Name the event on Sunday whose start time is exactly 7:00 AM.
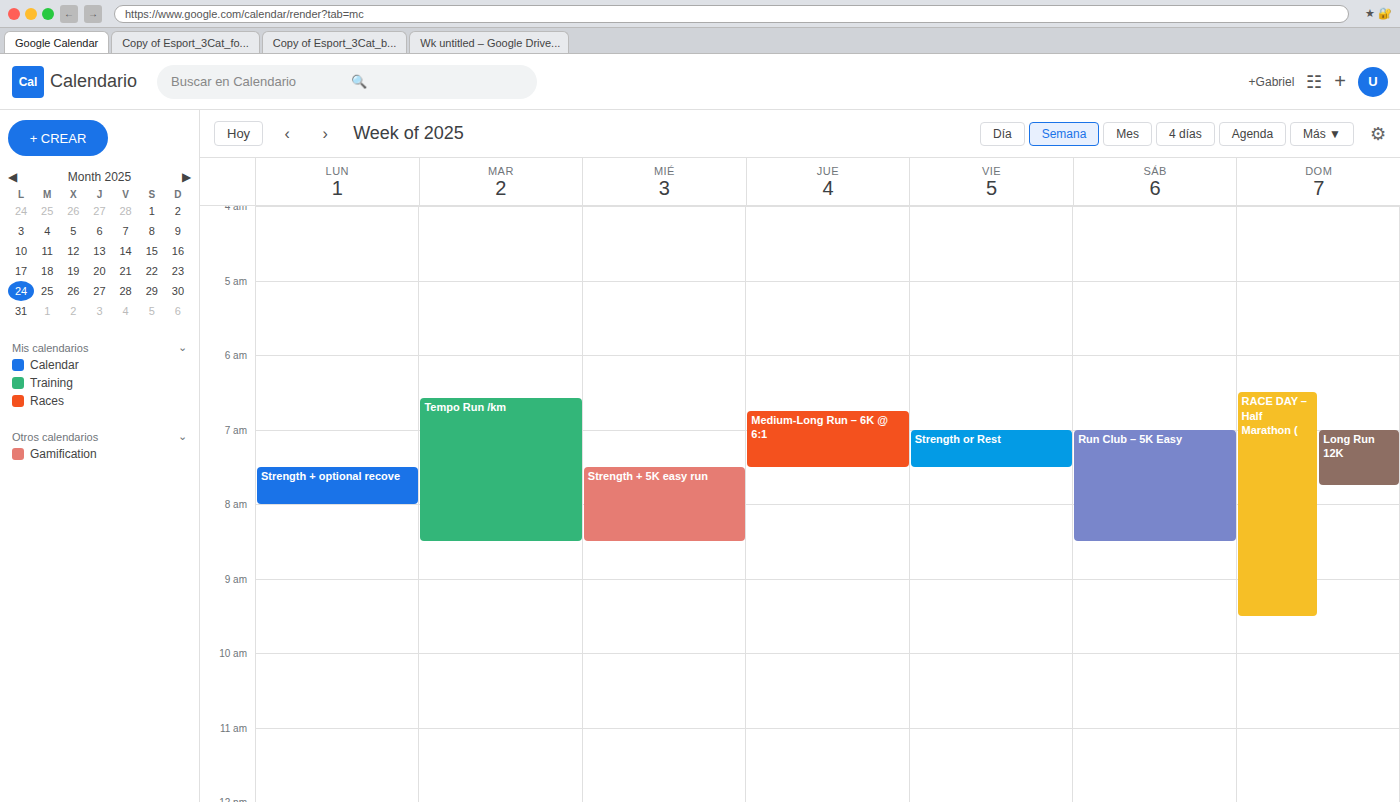
"Long Run 12K"